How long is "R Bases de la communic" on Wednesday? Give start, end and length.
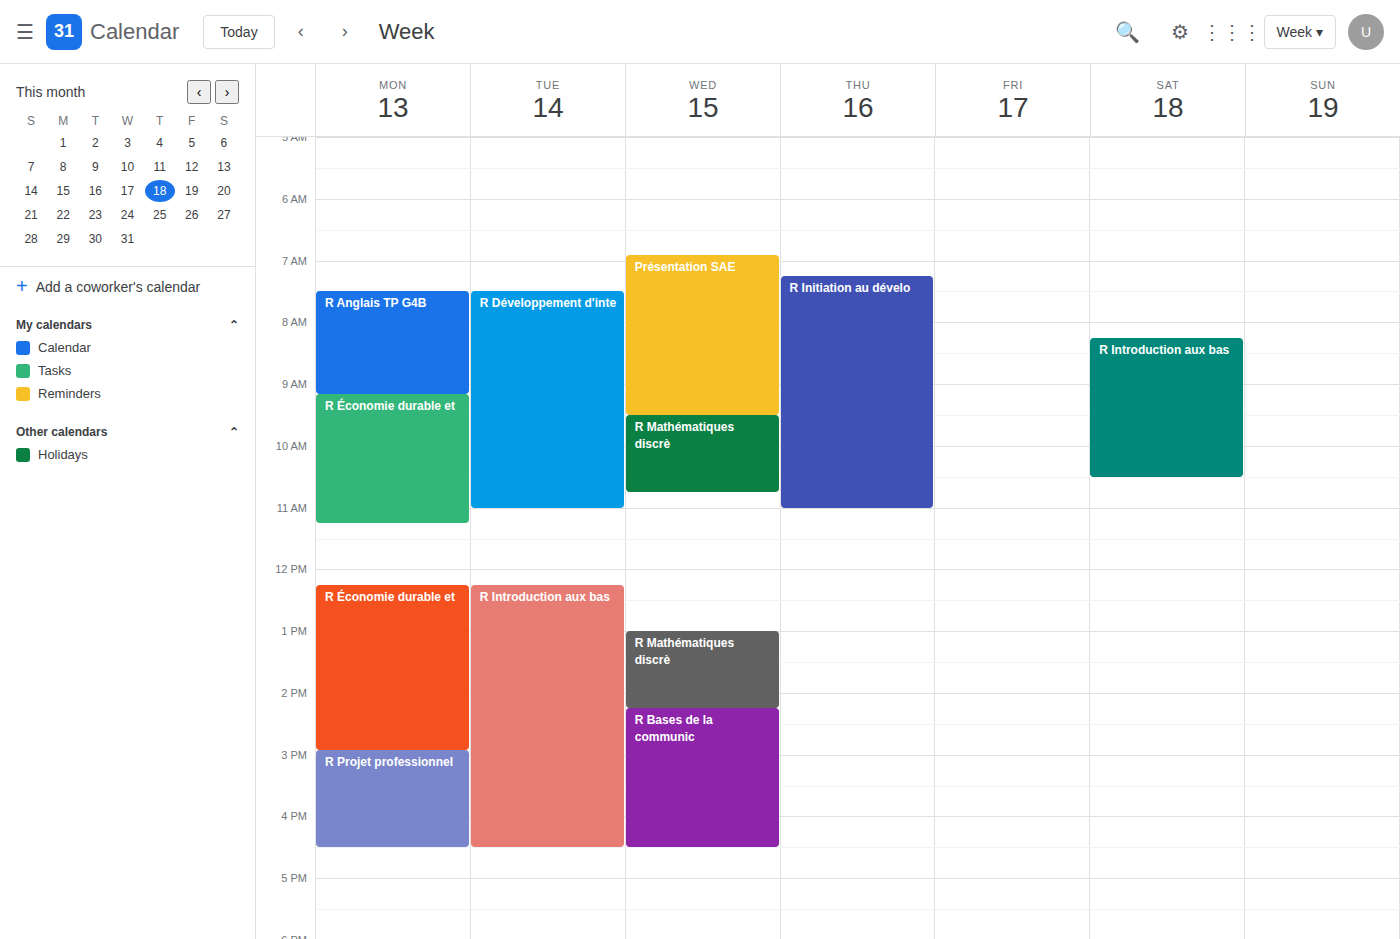
2:15 PM to 4:30 PM, 2 hours 15 minutes